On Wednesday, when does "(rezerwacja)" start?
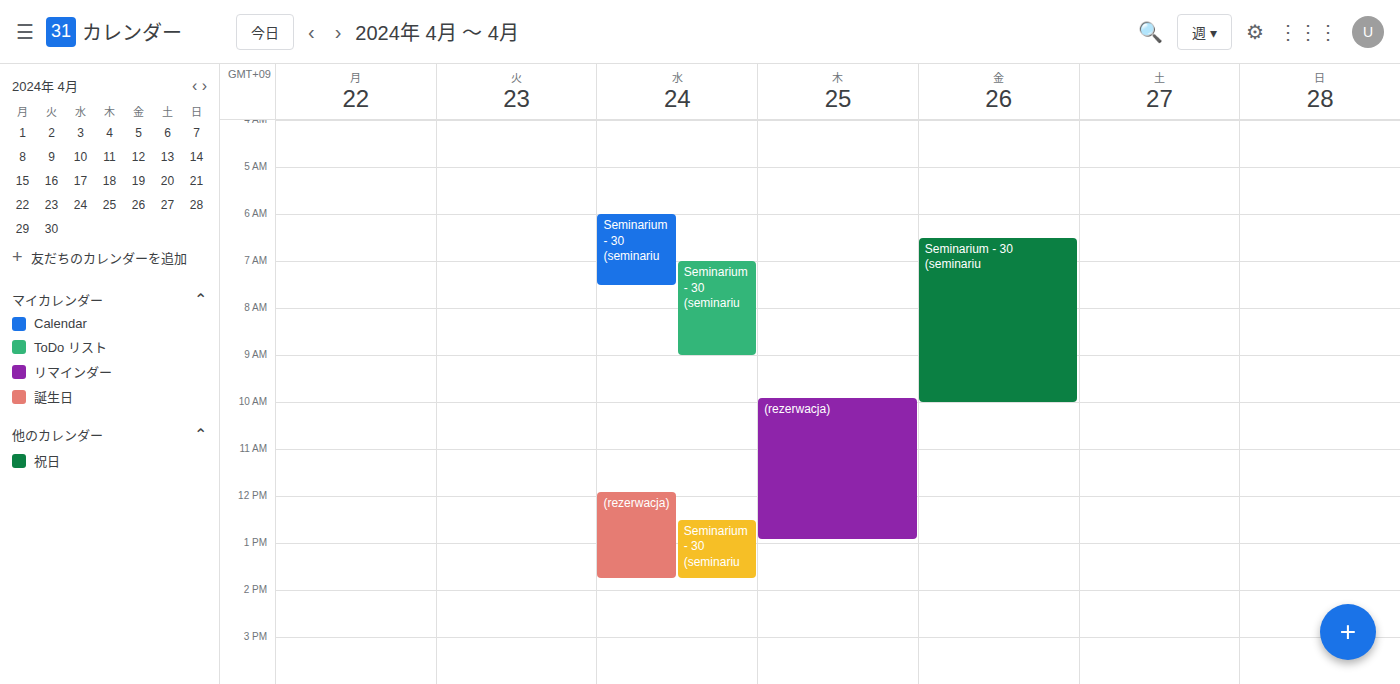
11:55 AM